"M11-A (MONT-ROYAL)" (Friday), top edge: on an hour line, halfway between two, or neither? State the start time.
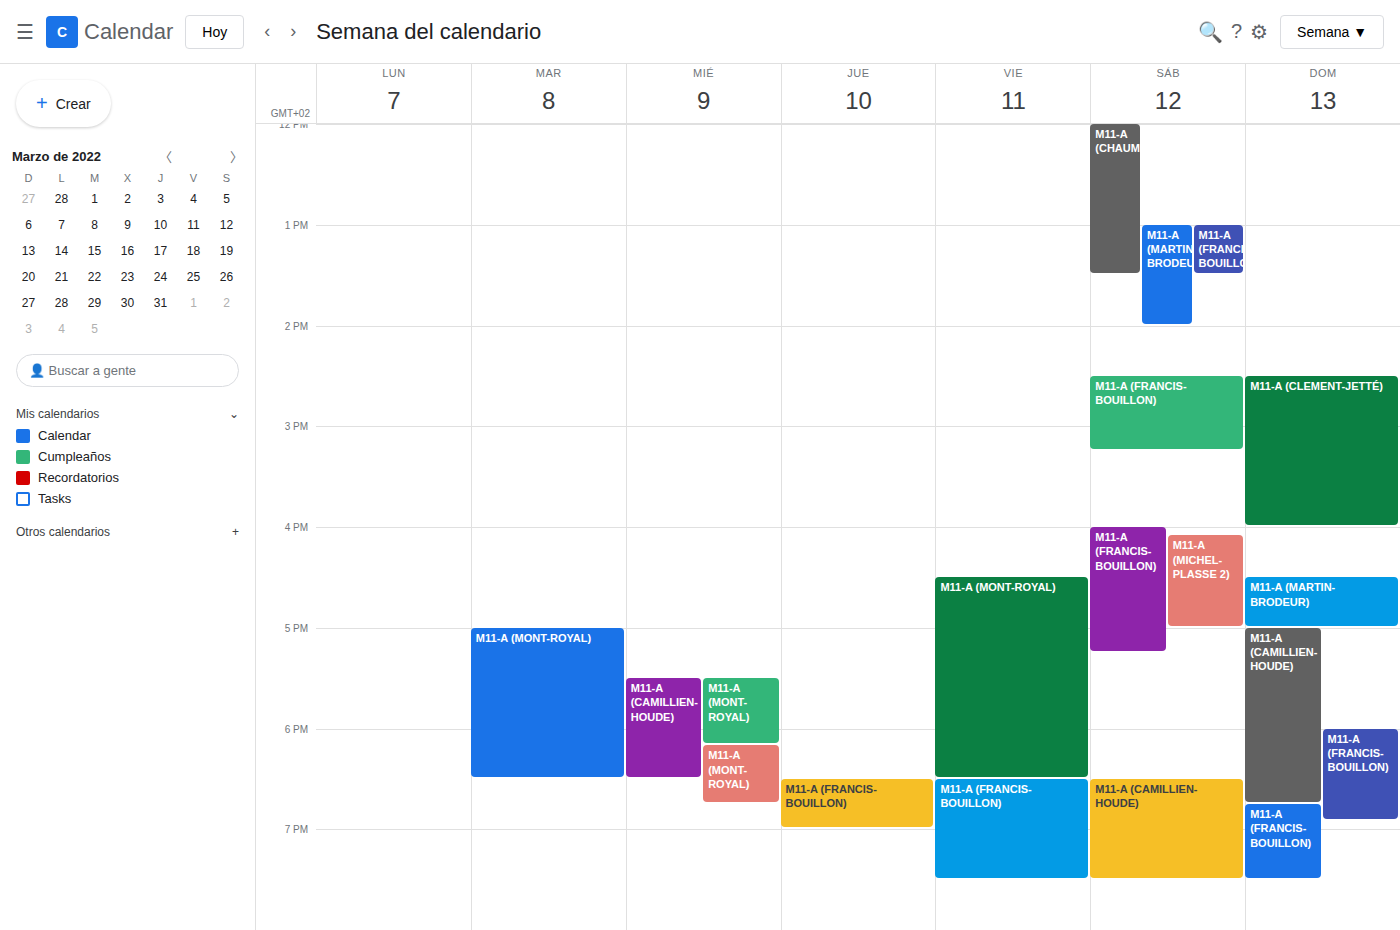
4:30 PM -- halfway between the 4 PM and 5 PM lines.